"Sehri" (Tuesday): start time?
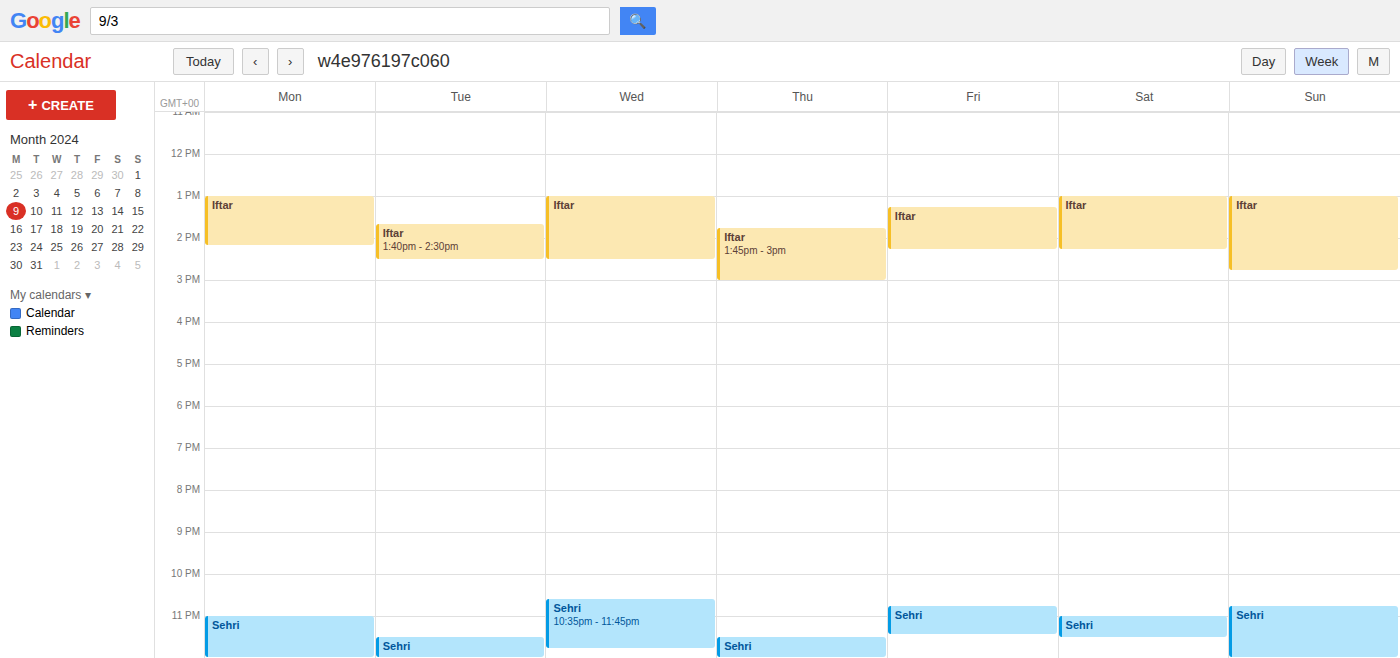
11:30 PM